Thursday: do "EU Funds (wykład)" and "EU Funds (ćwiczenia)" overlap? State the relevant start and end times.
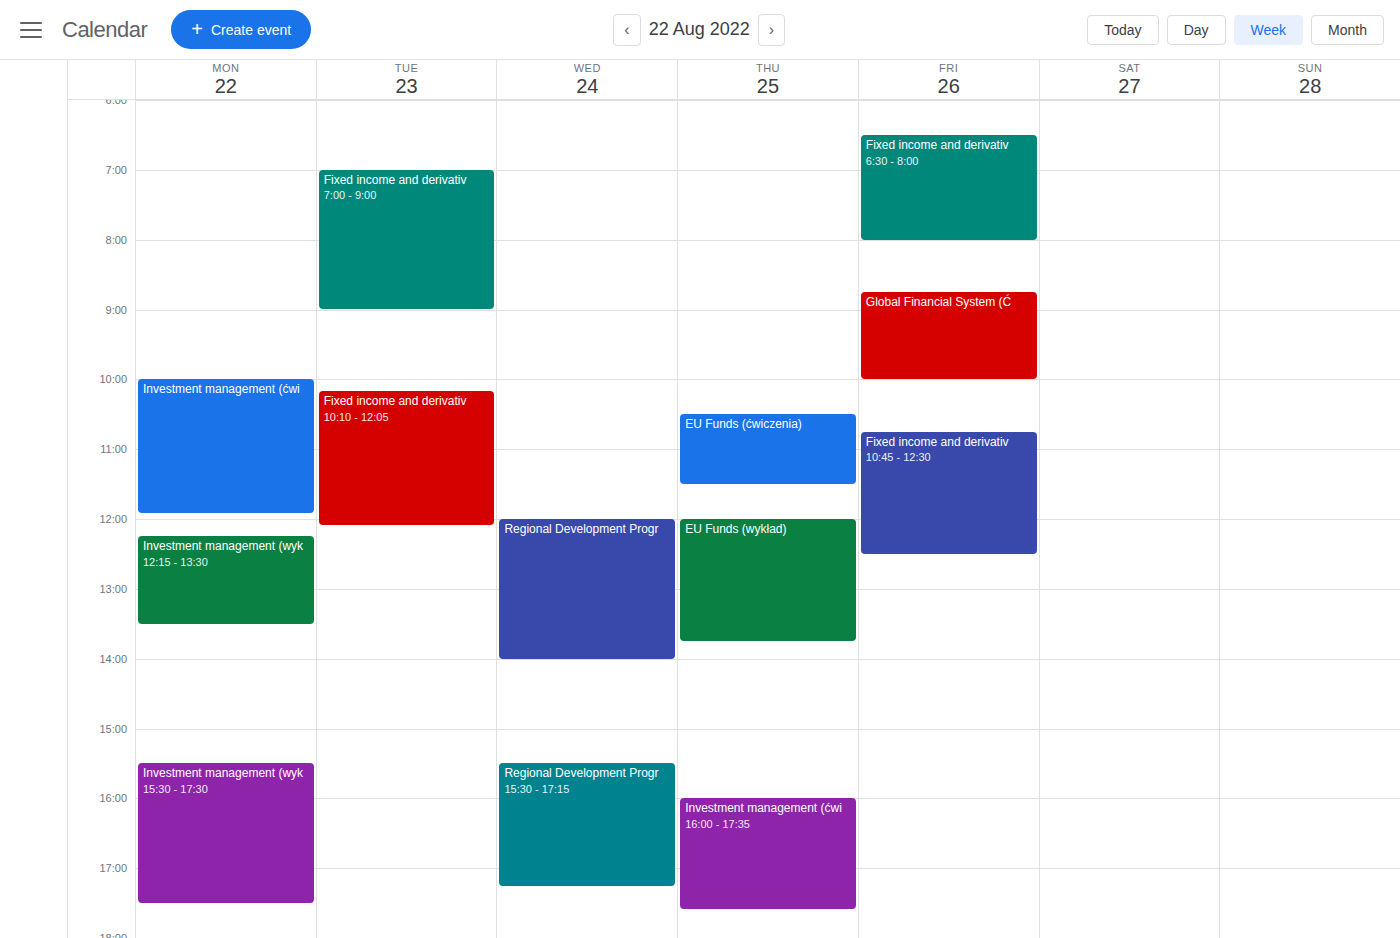
"EU Funds (ćwiczenia)" ends at 11:30 AM and "EU Funds (wykład)" starts at 12:00 PM -- no overlap.